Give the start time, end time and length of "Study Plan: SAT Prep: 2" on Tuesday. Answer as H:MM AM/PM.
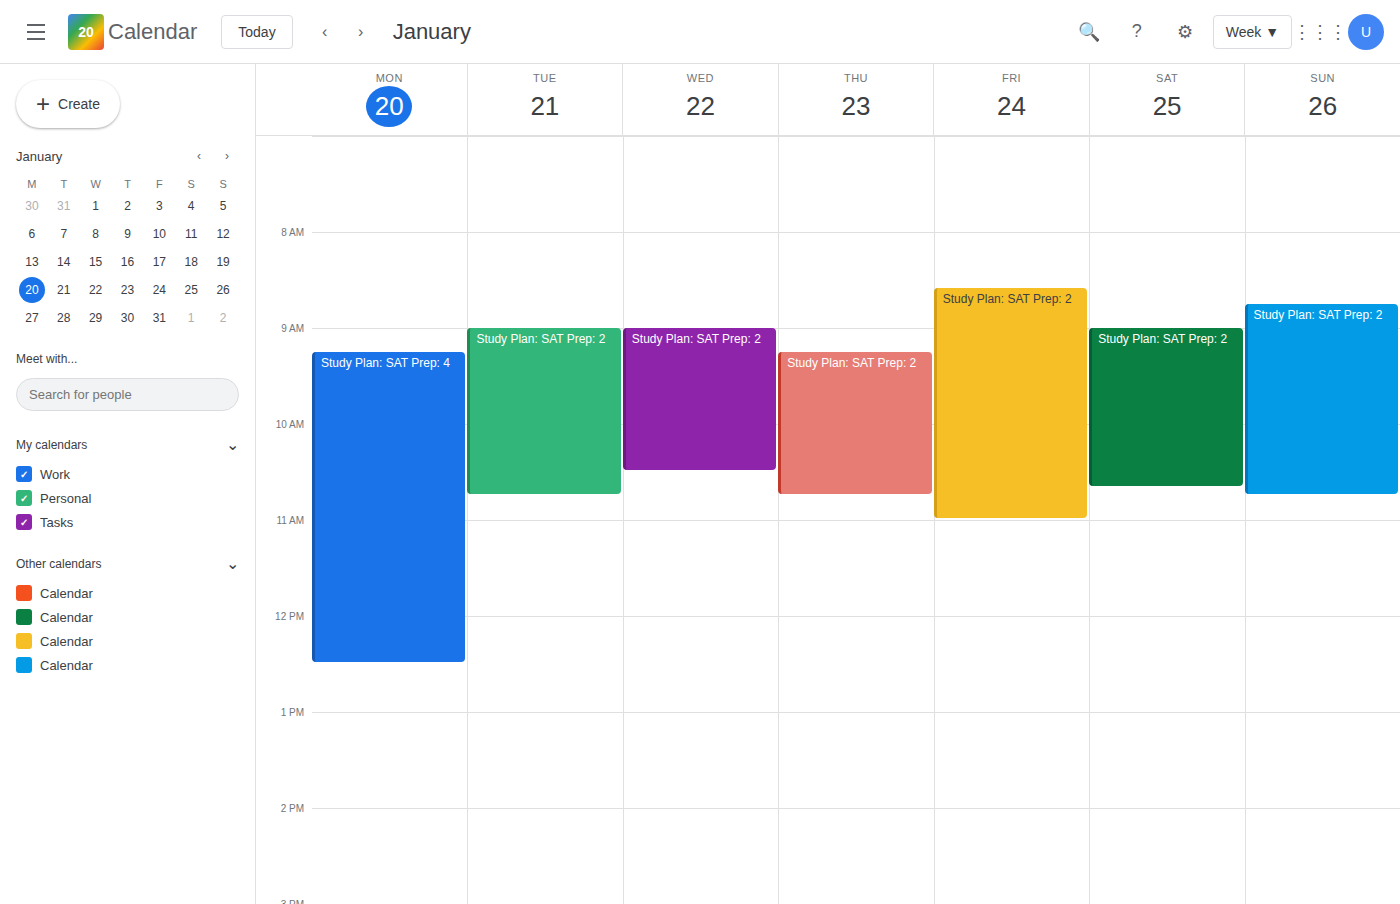
9:00 AM to 10:45 AM, 1 hour 45 minutes